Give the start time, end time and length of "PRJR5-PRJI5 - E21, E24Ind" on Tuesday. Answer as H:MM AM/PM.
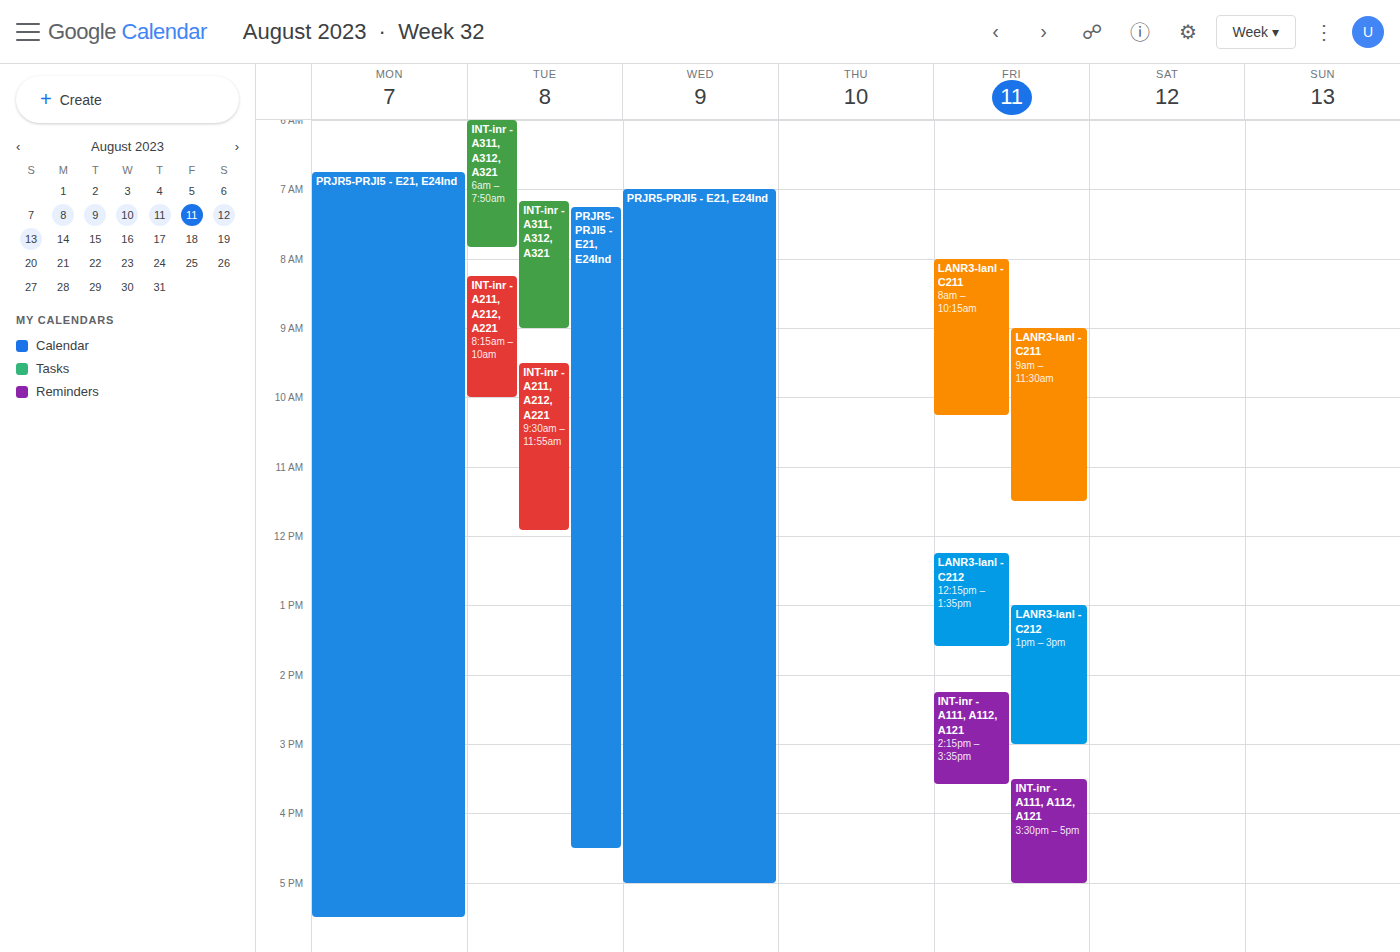
7:15 AM to 4:30 PM, 9 hours 15 minutes